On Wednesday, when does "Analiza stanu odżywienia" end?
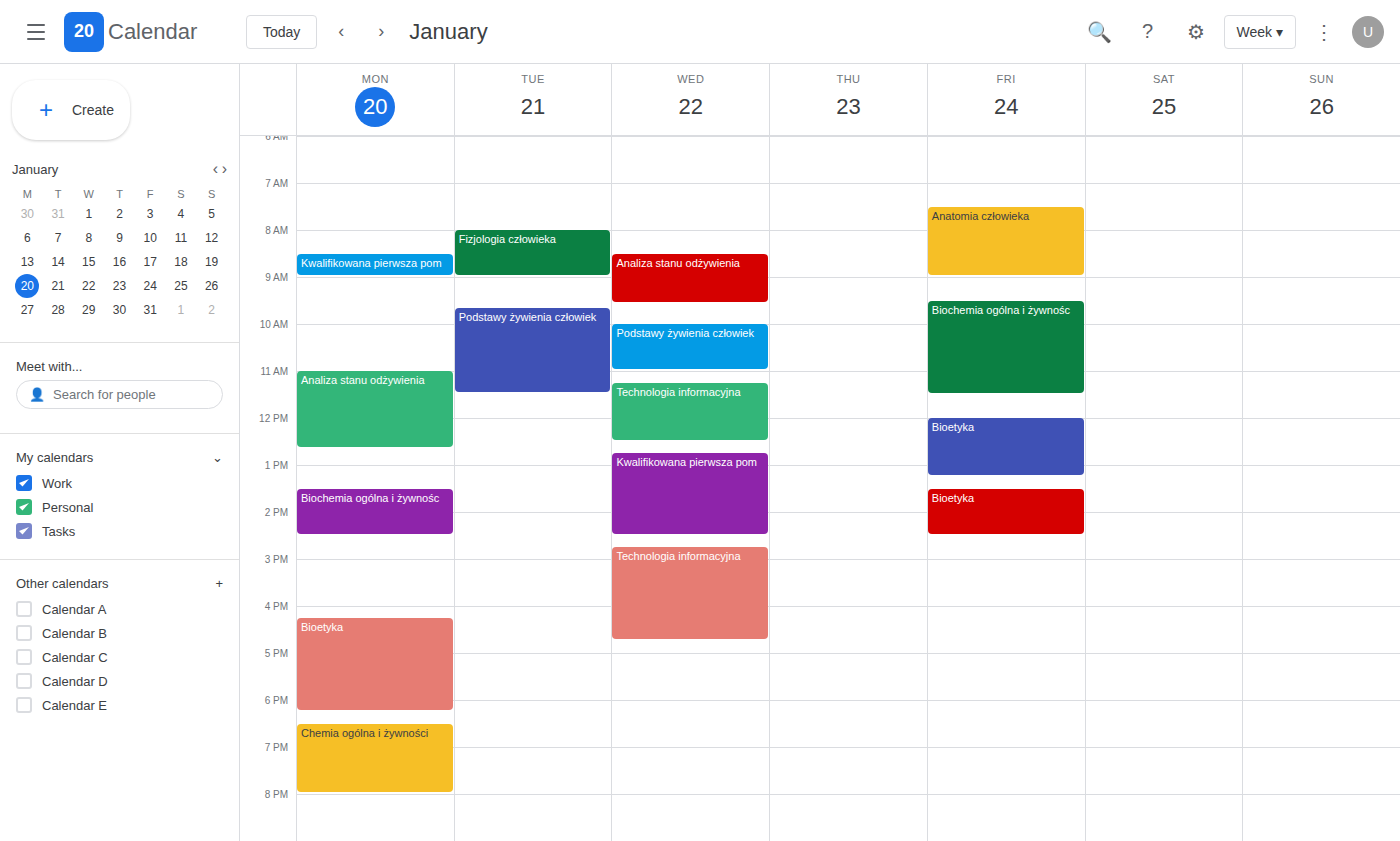
9:35 AM